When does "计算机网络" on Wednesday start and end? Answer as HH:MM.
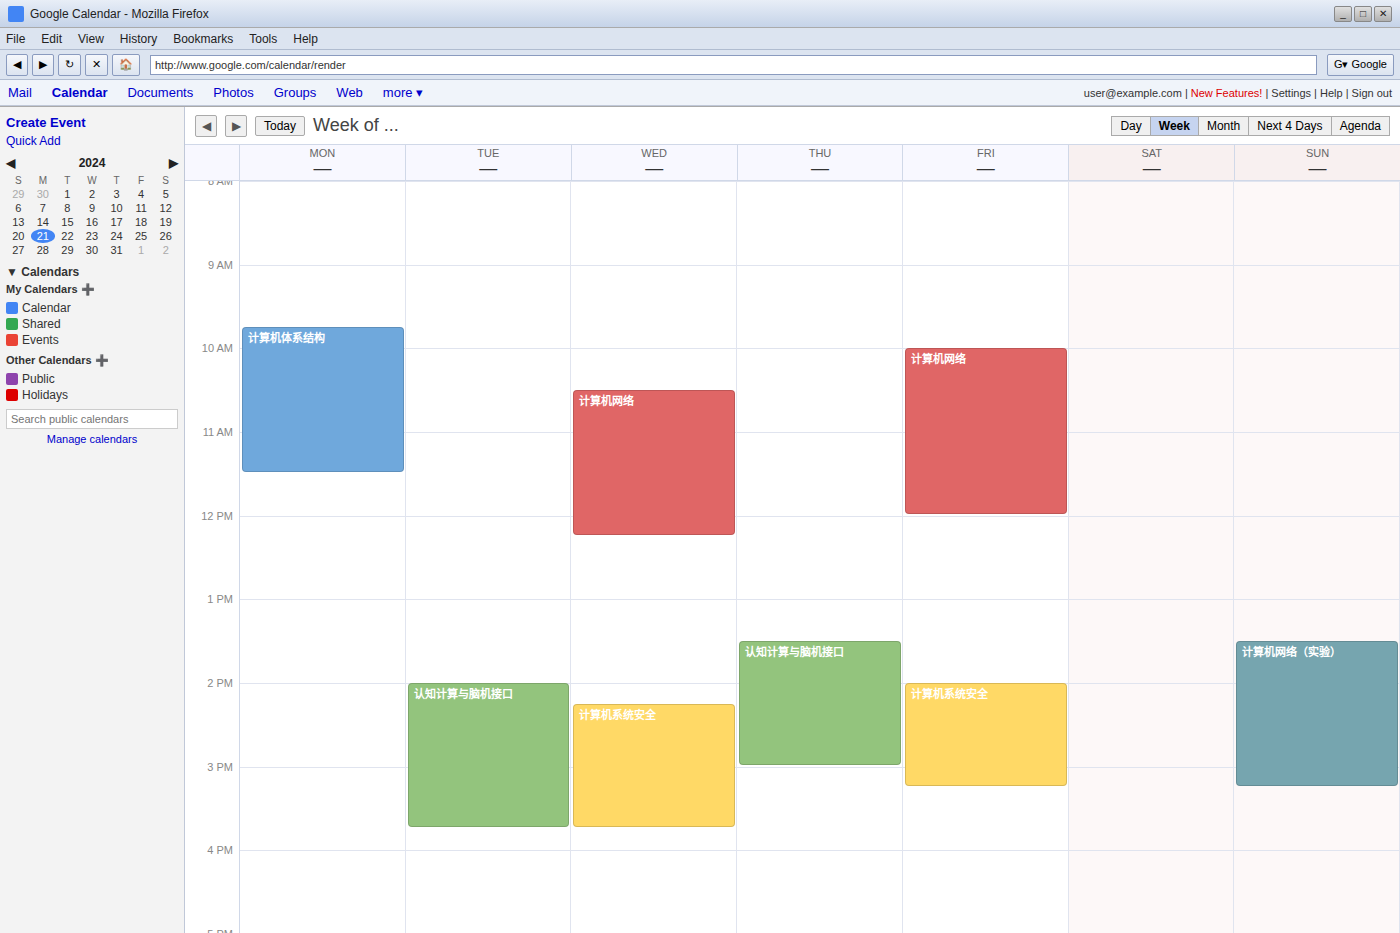
10:30 to 12:15